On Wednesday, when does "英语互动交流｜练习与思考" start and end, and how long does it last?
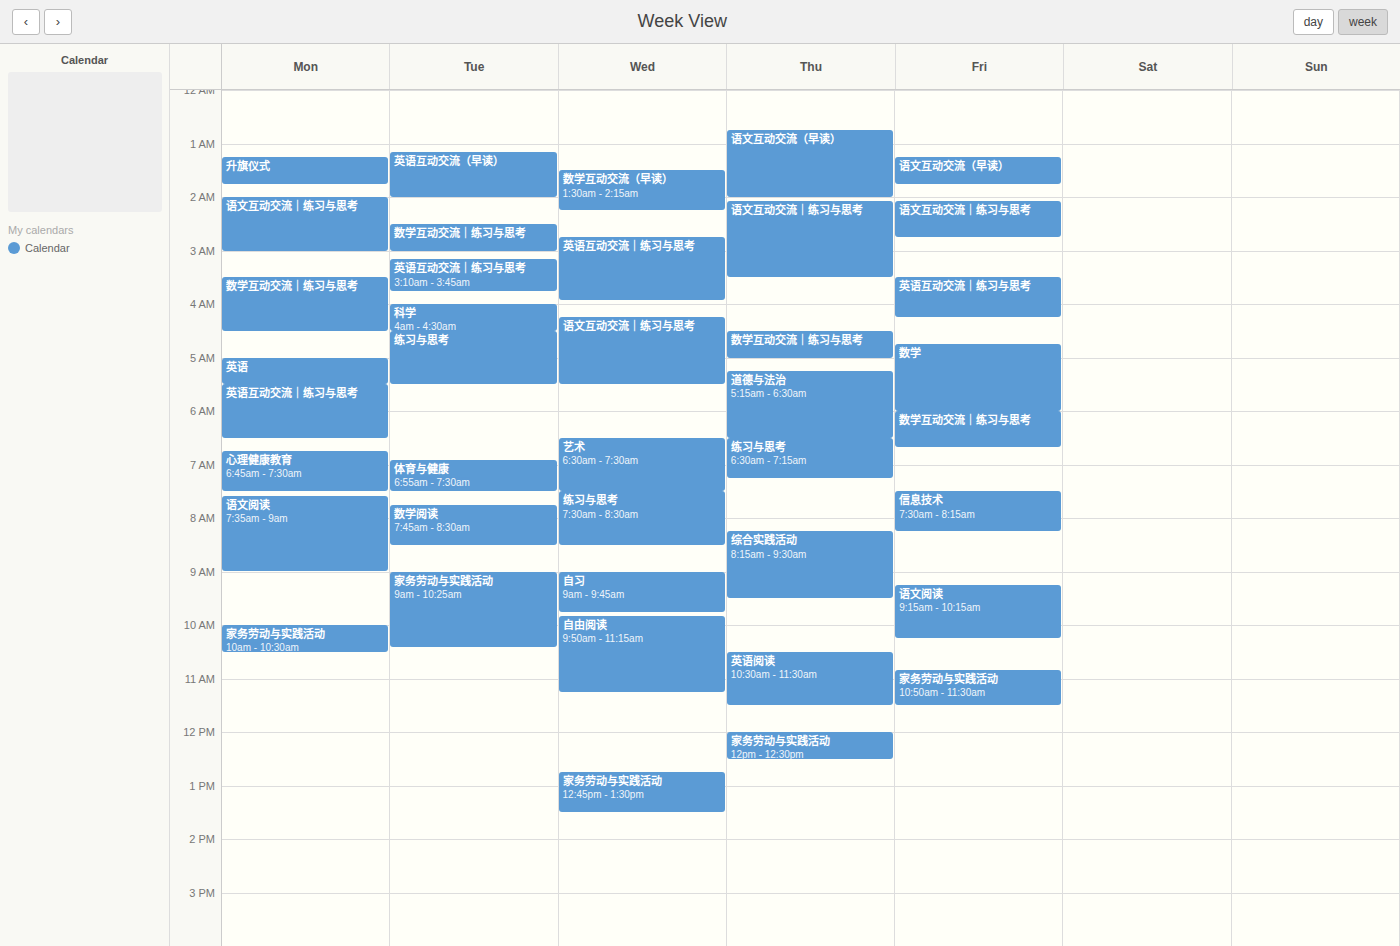
2:45 AM to 3:55 AM, 1 hour 10 minutes